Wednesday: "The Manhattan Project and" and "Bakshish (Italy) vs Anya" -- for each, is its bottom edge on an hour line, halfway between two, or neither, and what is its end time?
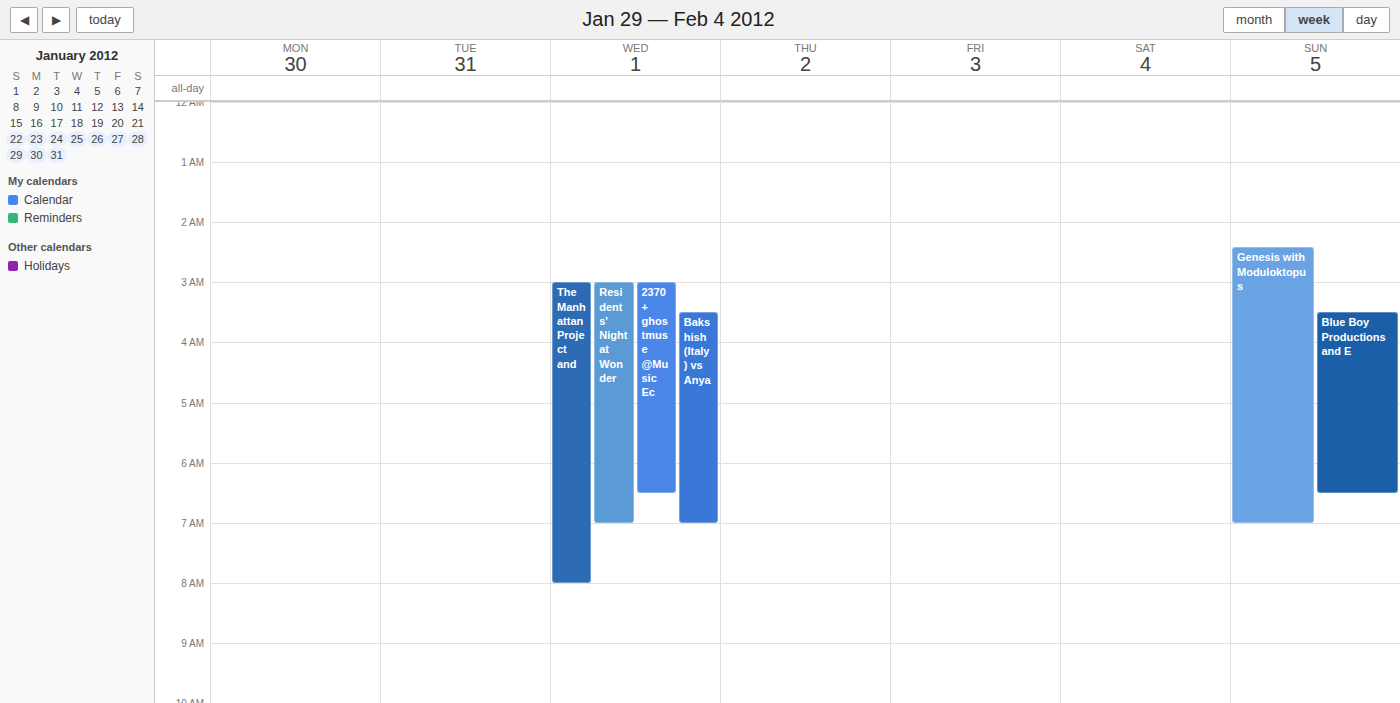
"The Manhattan Project and": 8:00 AM, exactly on the 8 AM line. "Bakshish (Italy) vs Anya": 7:00 AM, exactly on the 7 AM line.